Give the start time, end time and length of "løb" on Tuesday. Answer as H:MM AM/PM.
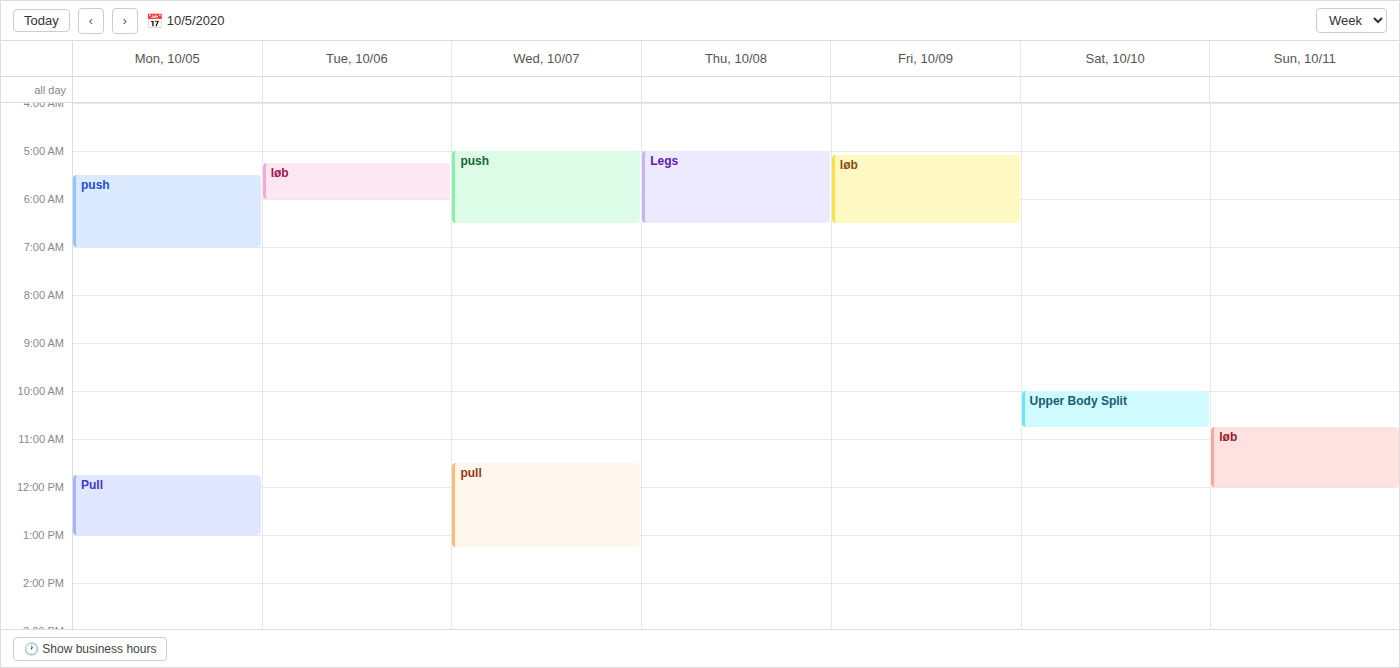
5:15 AM to 6:00 AM, 45 minutes